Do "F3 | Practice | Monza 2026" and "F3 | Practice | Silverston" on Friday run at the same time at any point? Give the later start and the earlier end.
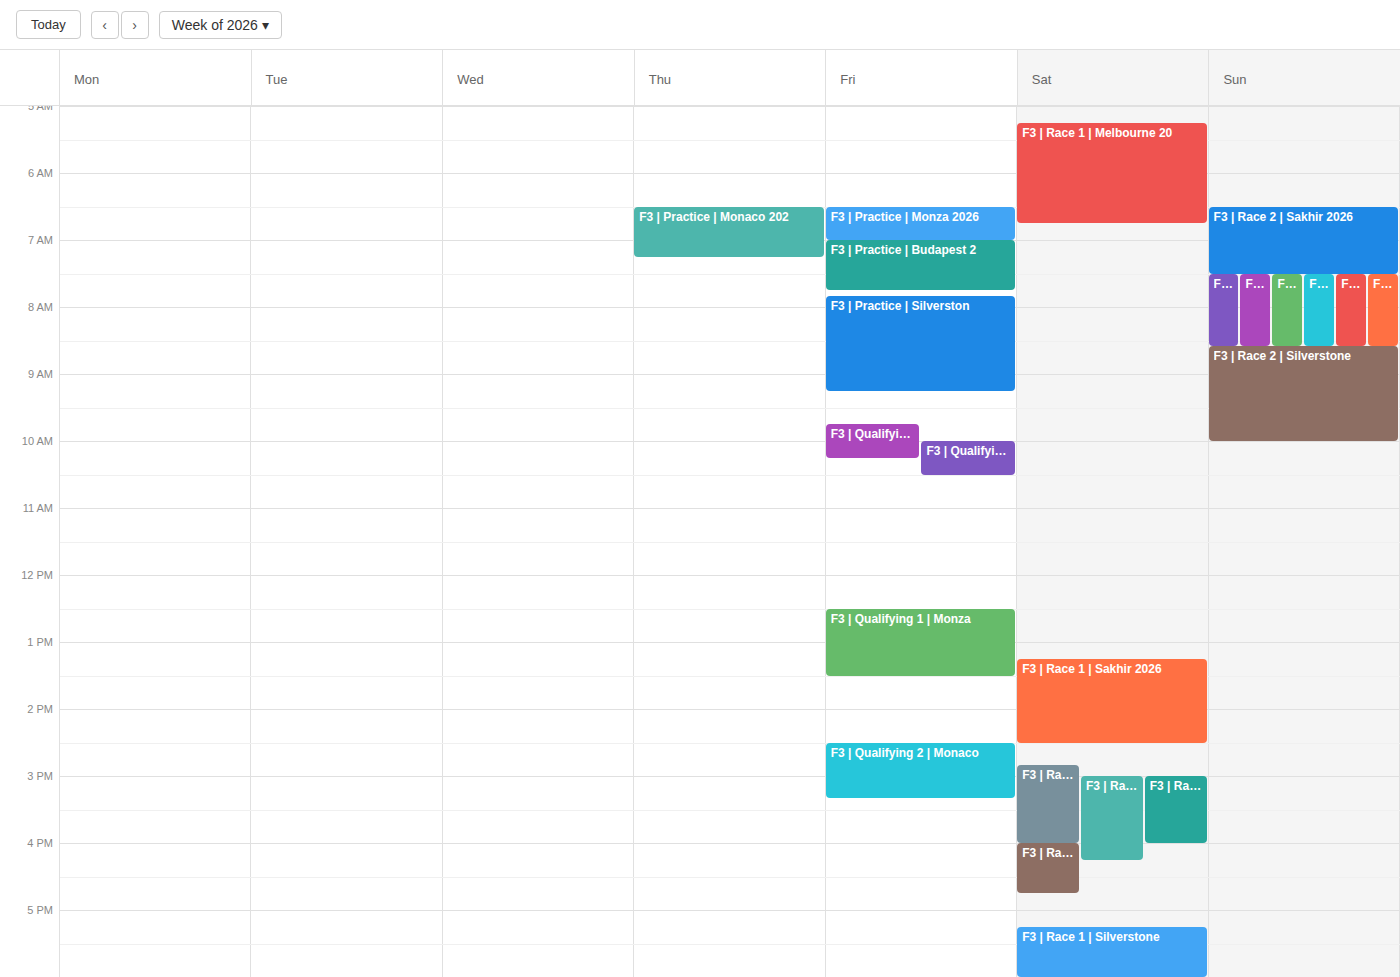
"F3 | Practice | Monza 2026" ends at 07:00 and "F3 | Practice | Silverston" starts at 07:50 -- no overlap.